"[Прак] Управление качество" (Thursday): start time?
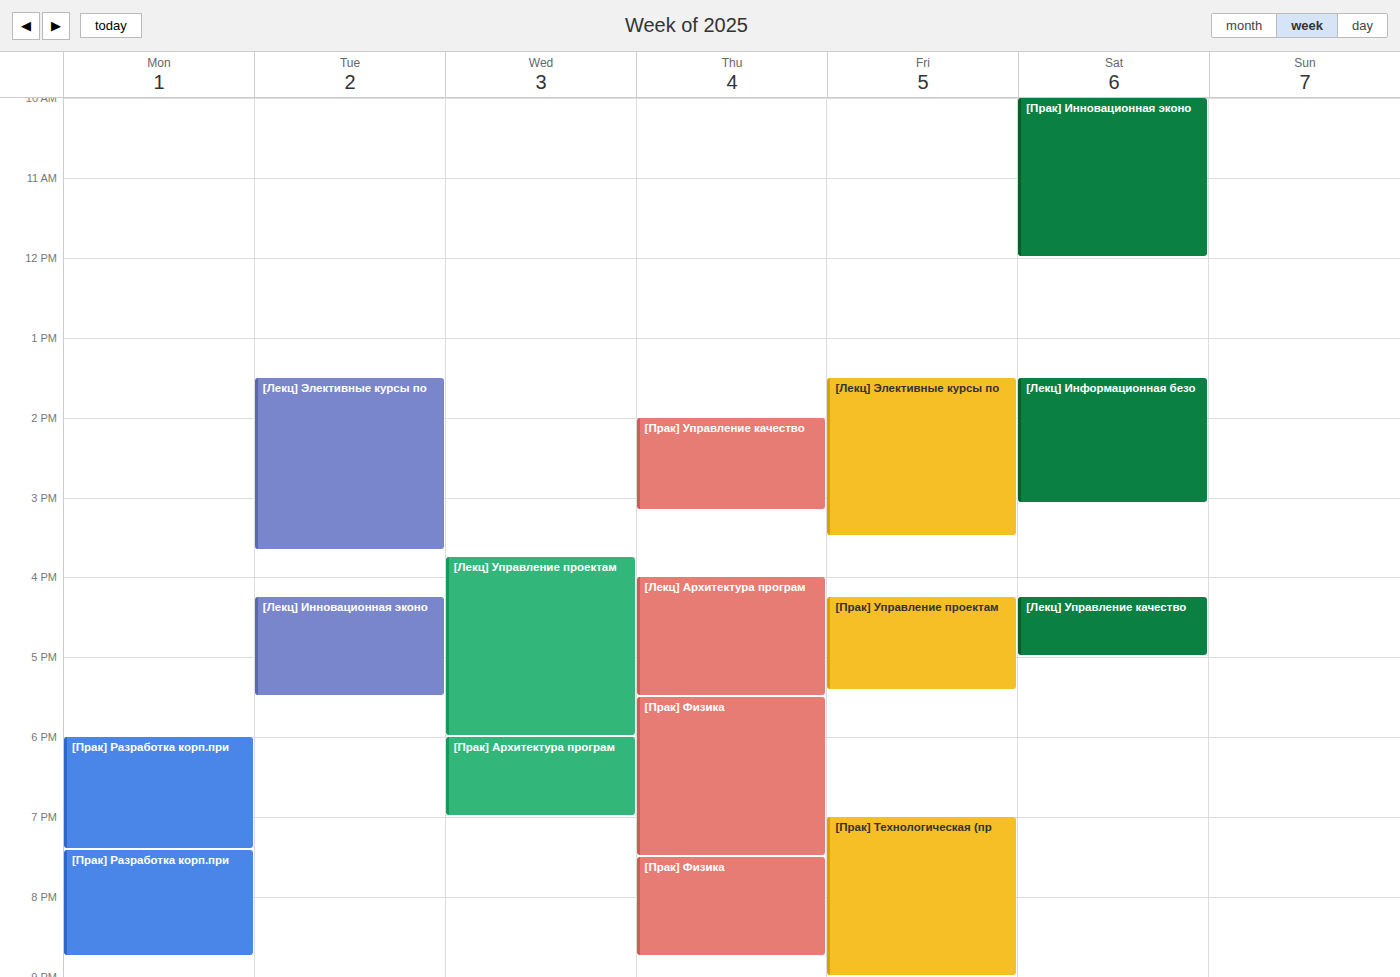
2:00 PM